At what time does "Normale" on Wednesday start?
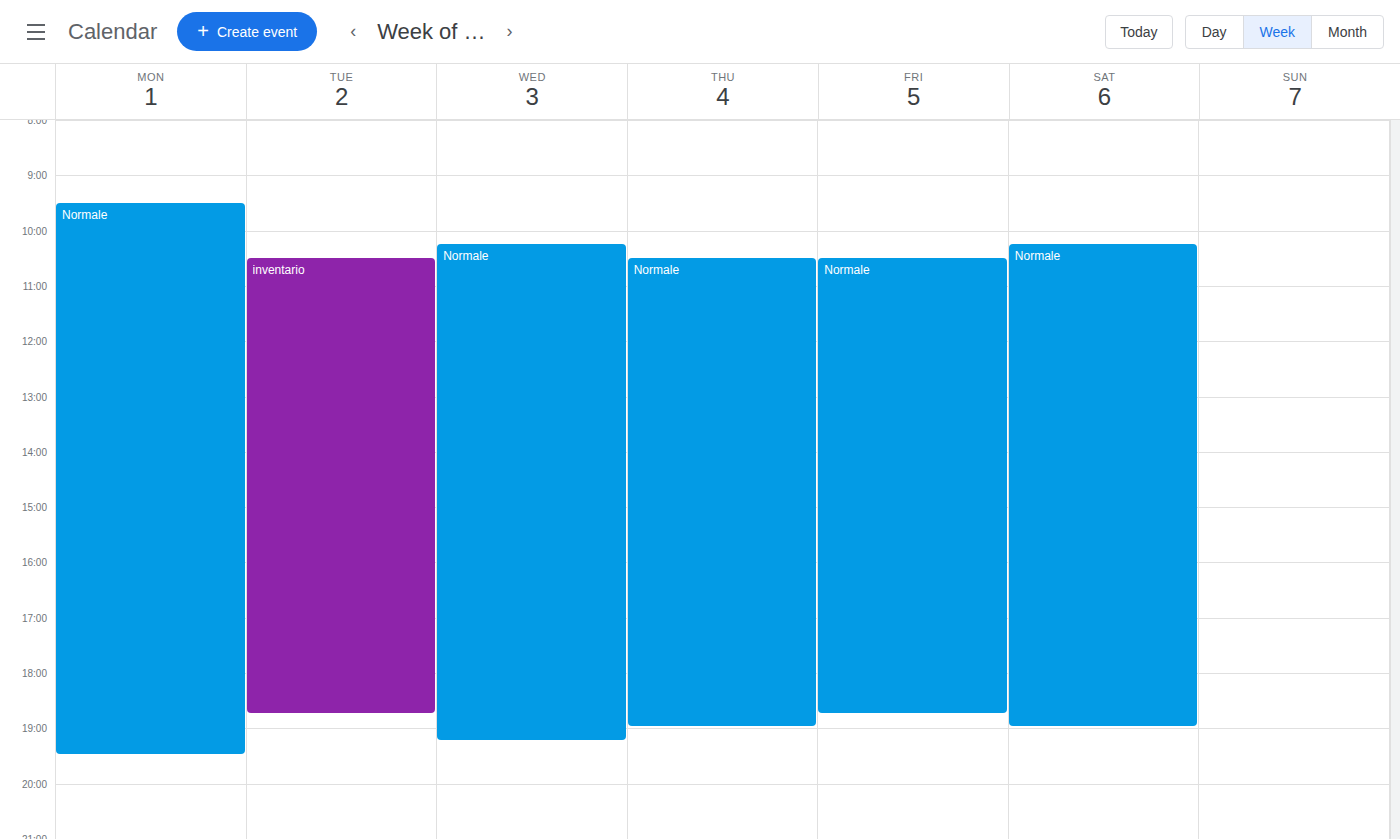
10:15 AM